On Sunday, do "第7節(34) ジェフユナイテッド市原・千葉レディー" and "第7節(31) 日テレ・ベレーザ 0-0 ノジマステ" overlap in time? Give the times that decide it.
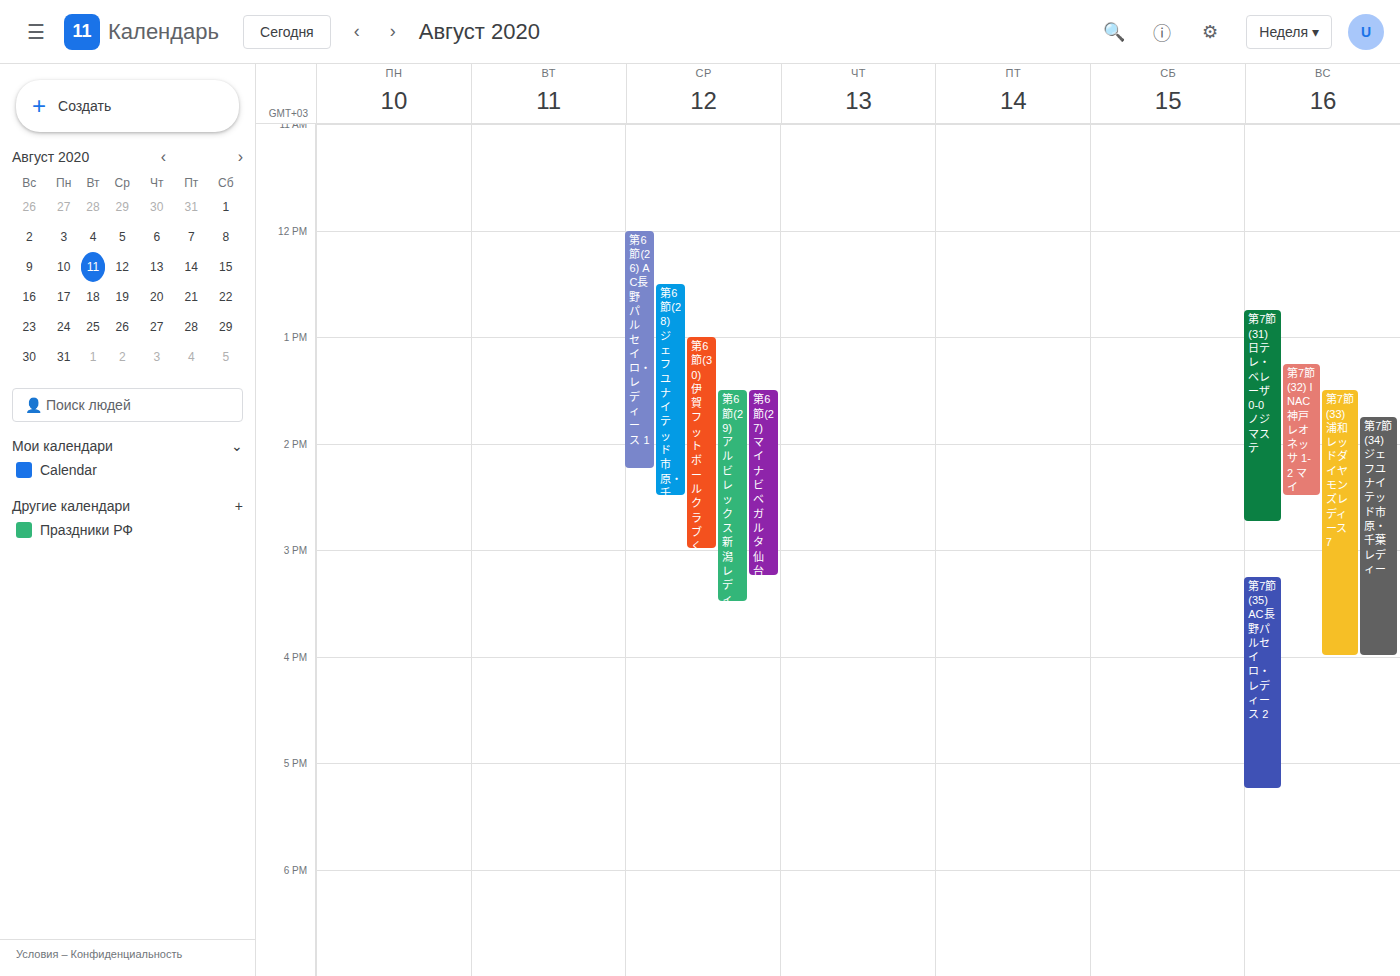
"第7節(34) ジェフユナイテッド市原・千葉レディー" starts at 1:45 PM, before "第7節(31) 日テレ・ベレーザ 0-0 ノジマステ" ends at 2:45 PM -- they overlap.